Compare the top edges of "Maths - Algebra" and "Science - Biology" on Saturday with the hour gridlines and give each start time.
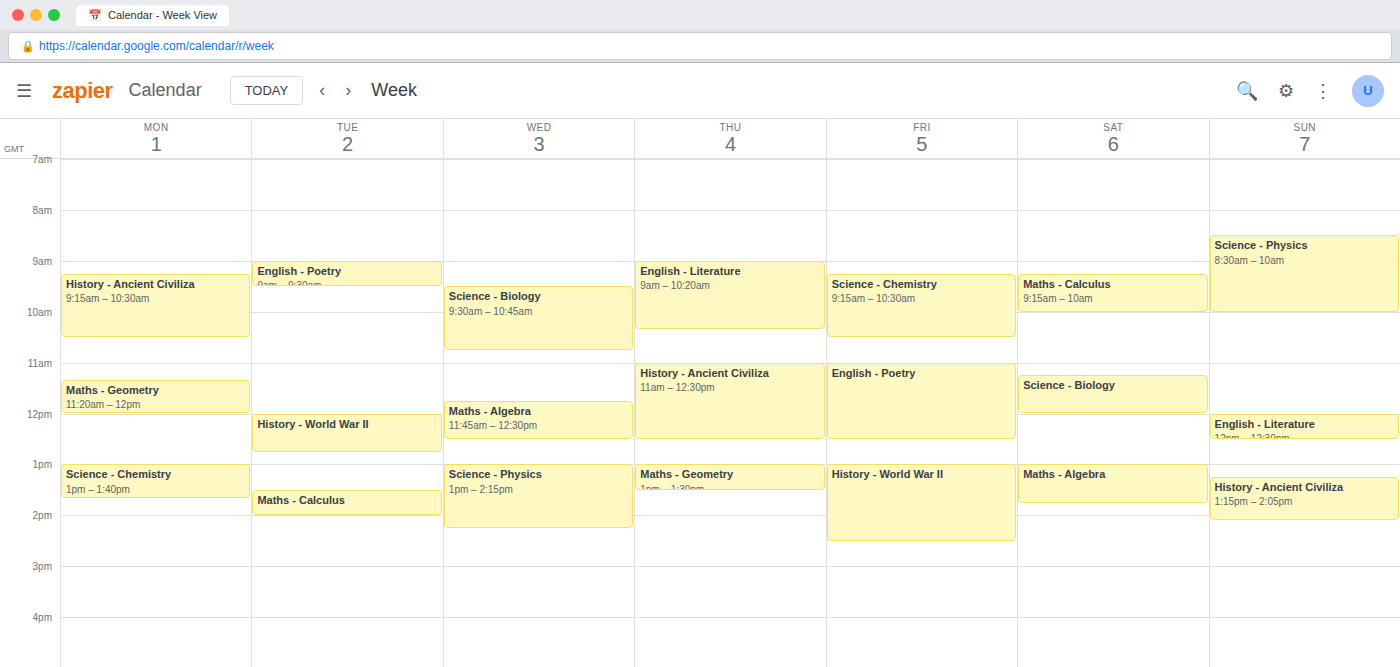
"Maths - Algebra": 1:00 PM, exactly on the 1 PM line. "Science - Biology": 11:15 AM, neither: a quarter of the way from the 11 AM line to the 12 PM line.